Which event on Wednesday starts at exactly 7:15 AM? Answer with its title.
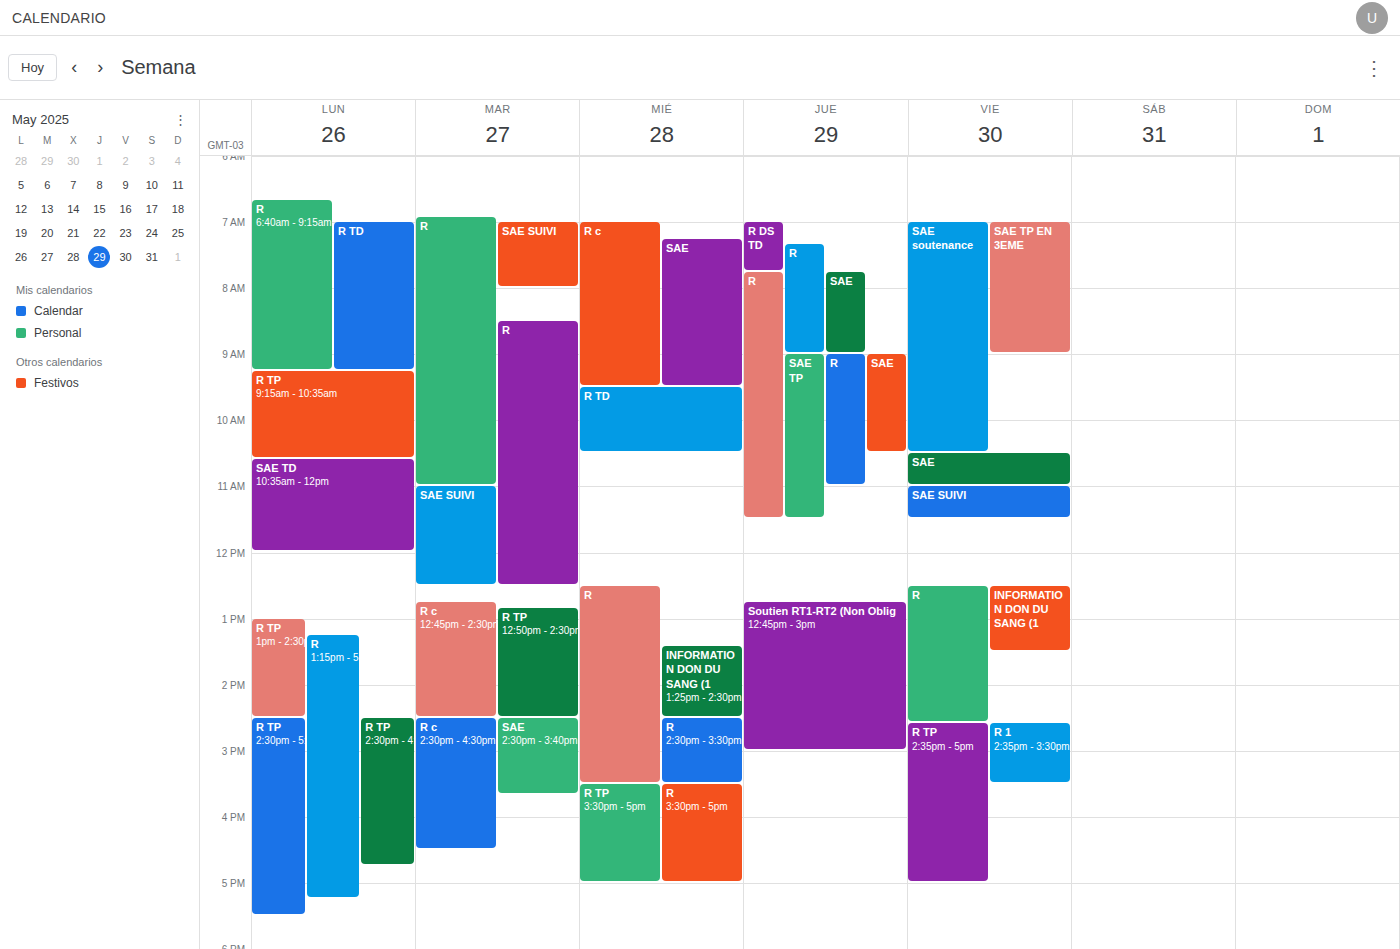
"SAE"